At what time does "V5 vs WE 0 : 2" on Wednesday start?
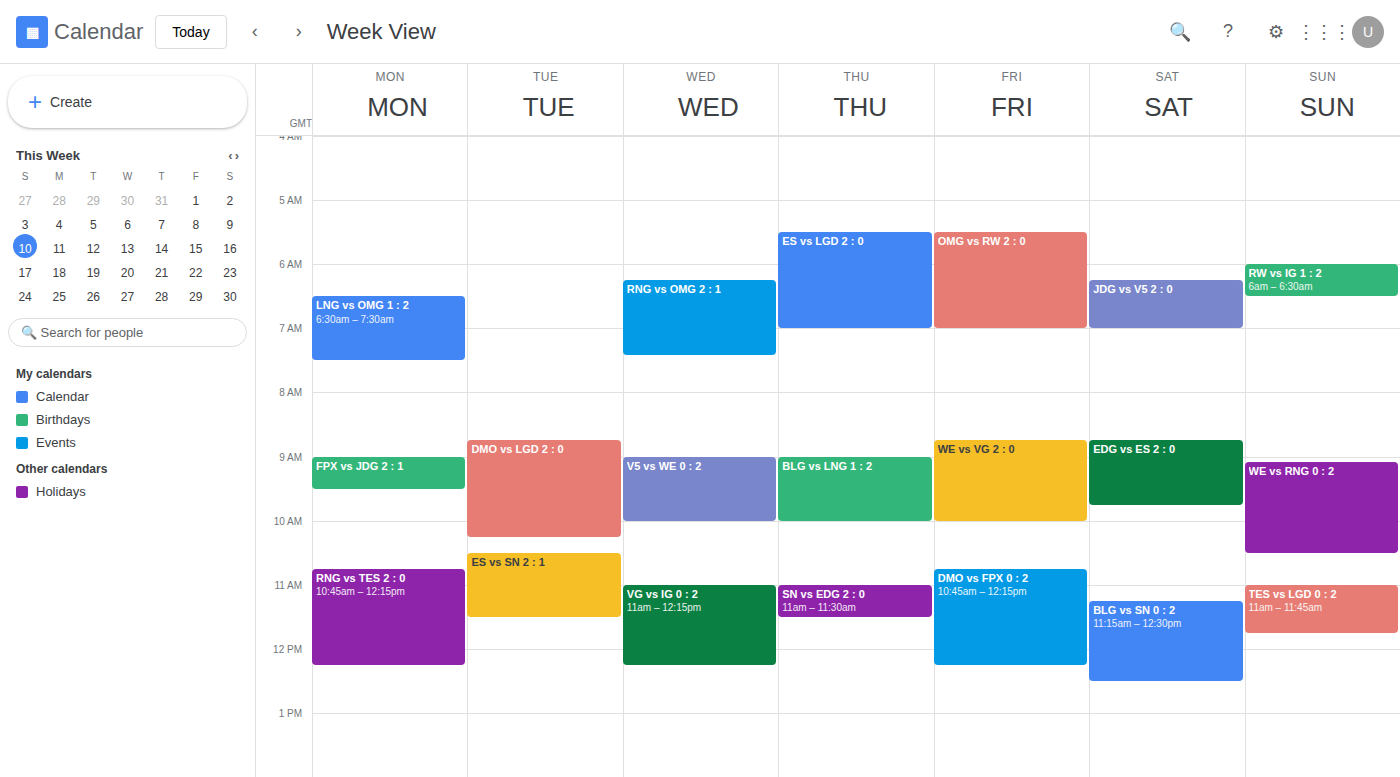
09:00